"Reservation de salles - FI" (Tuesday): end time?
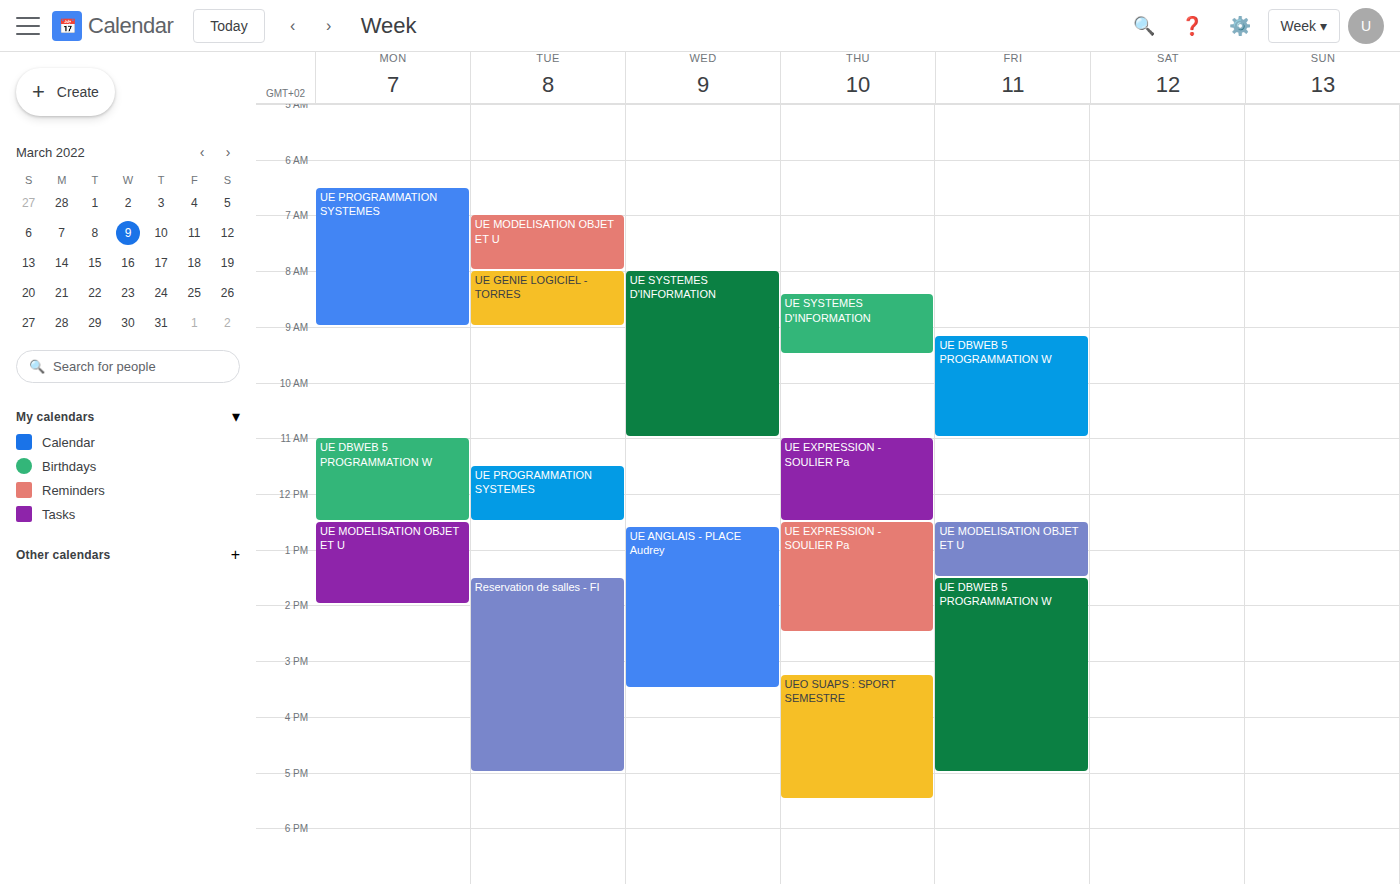
5:00 PM